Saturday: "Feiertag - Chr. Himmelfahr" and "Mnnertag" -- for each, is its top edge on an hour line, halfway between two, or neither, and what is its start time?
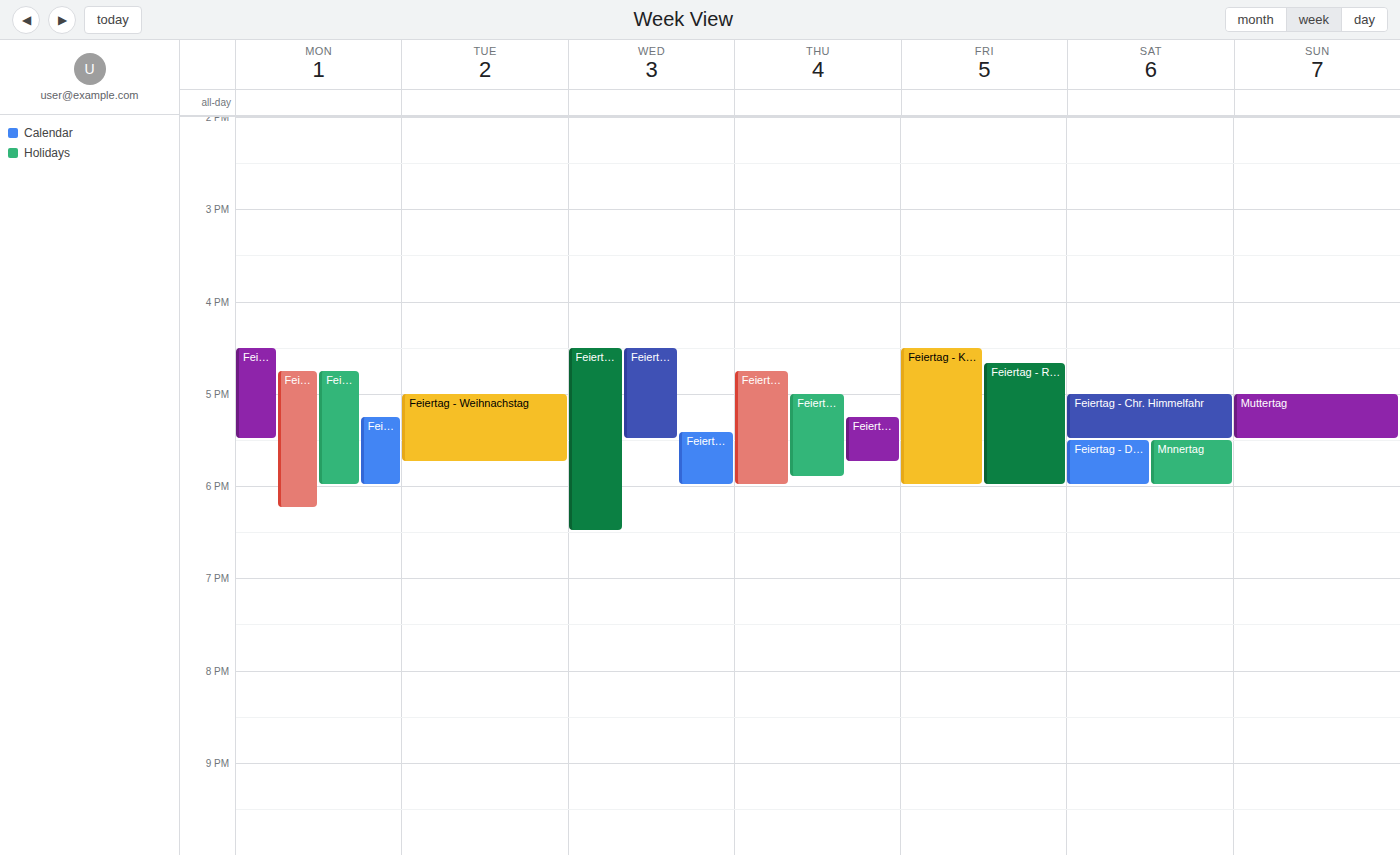
"Feiertag - Chr. Himmelfahr": 5:00 PM, exactly on the 5 PM line. "Mnnertag": 5:30 PM, halfway between the 5 PM and 6 PM lines.